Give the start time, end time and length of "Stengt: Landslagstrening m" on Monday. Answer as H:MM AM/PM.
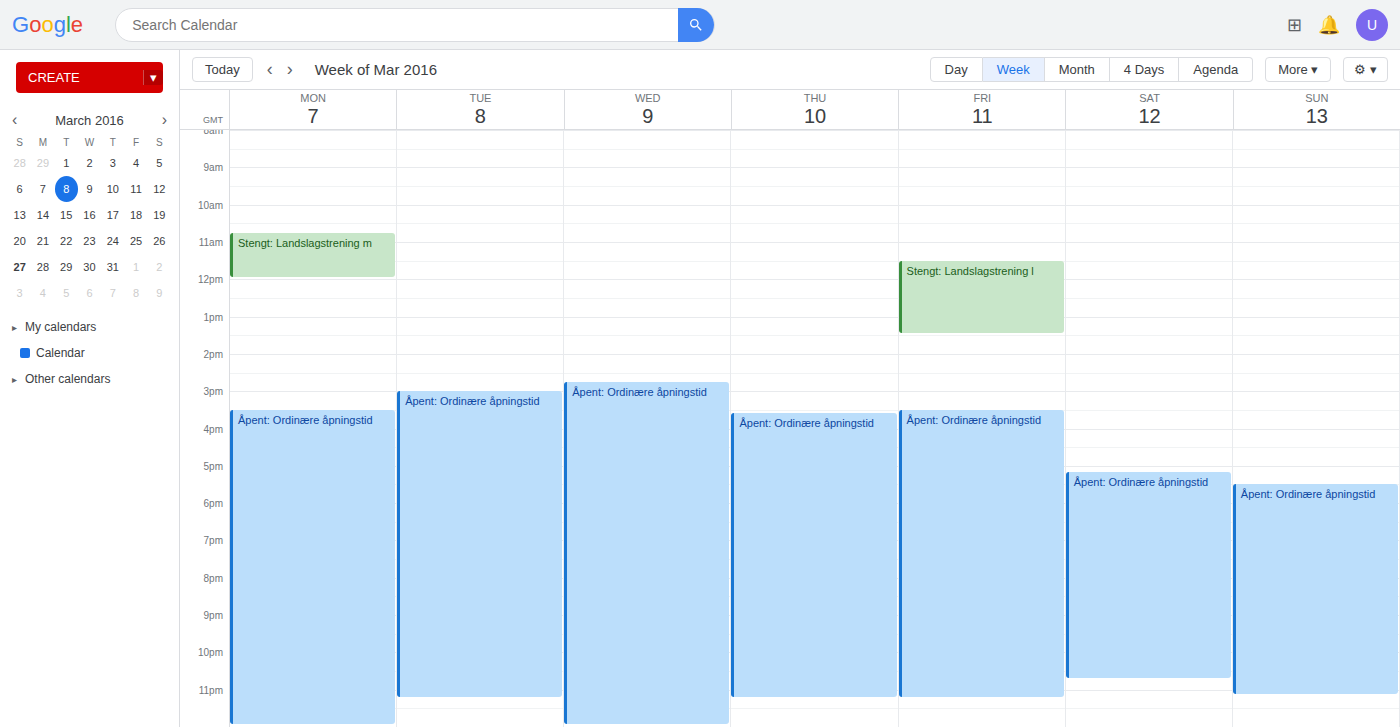
10:45 AM to 12:00 PM, 1 hour 15 minutes